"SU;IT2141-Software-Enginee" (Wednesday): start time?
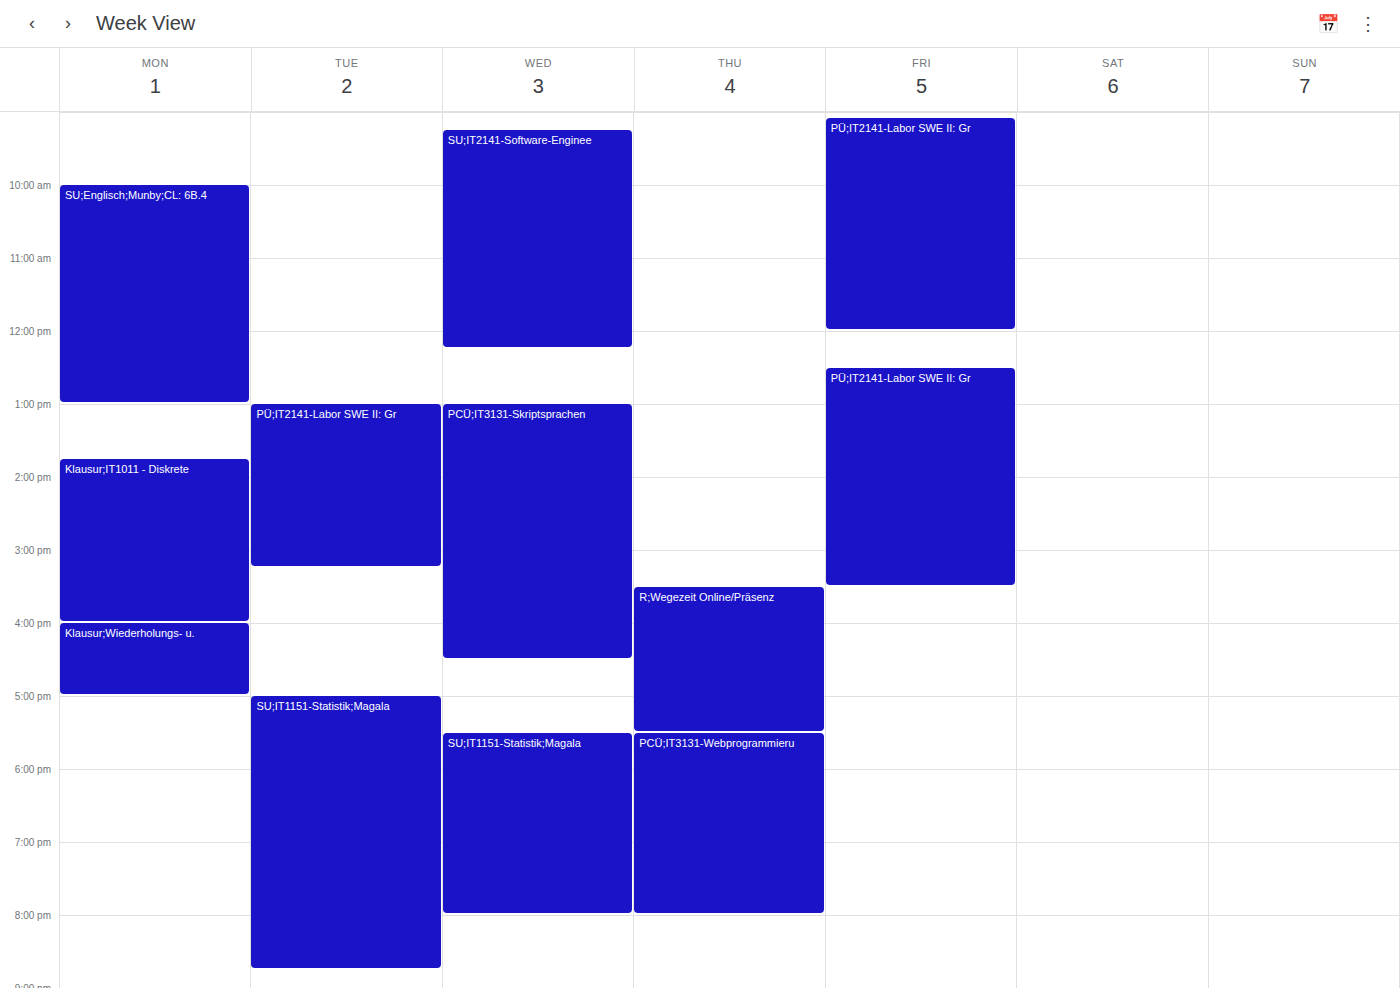
9:15 AM